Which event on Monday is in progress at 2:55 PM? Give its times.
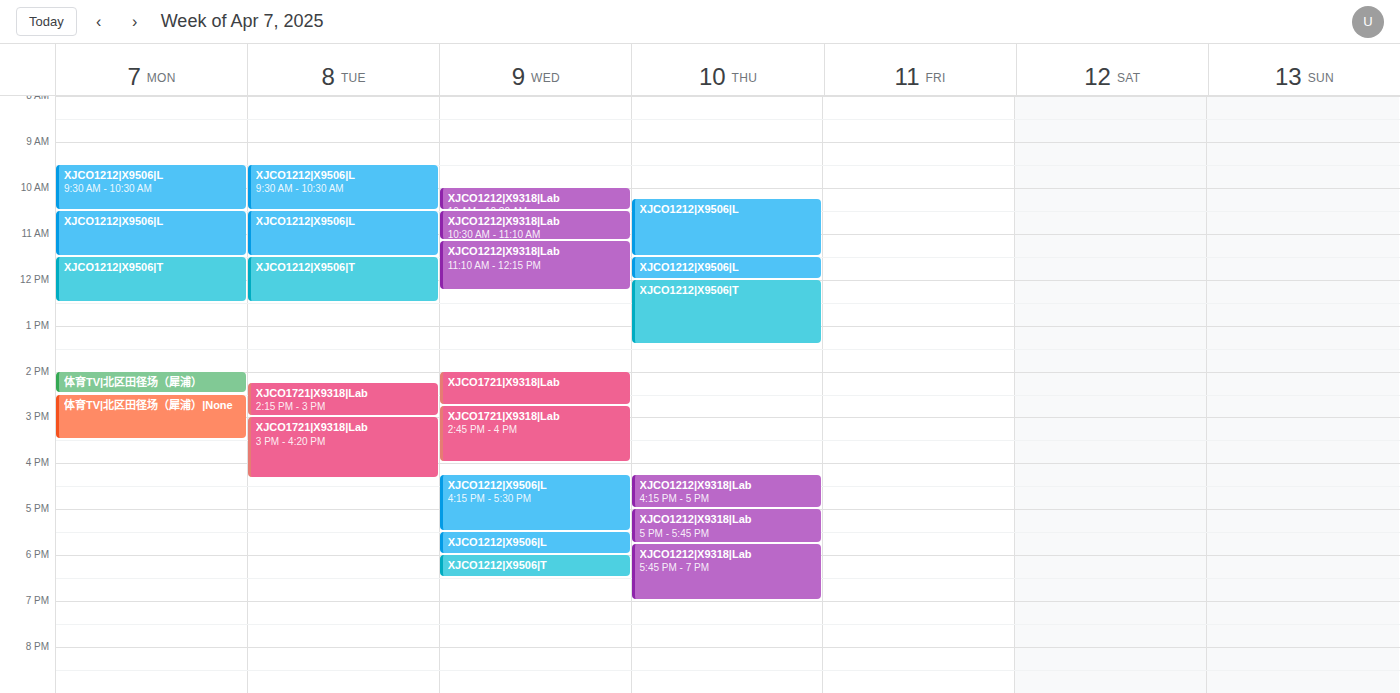
"体育TV|北区田径场（犀浦）|None", 2:30 PM to 3:30 PM